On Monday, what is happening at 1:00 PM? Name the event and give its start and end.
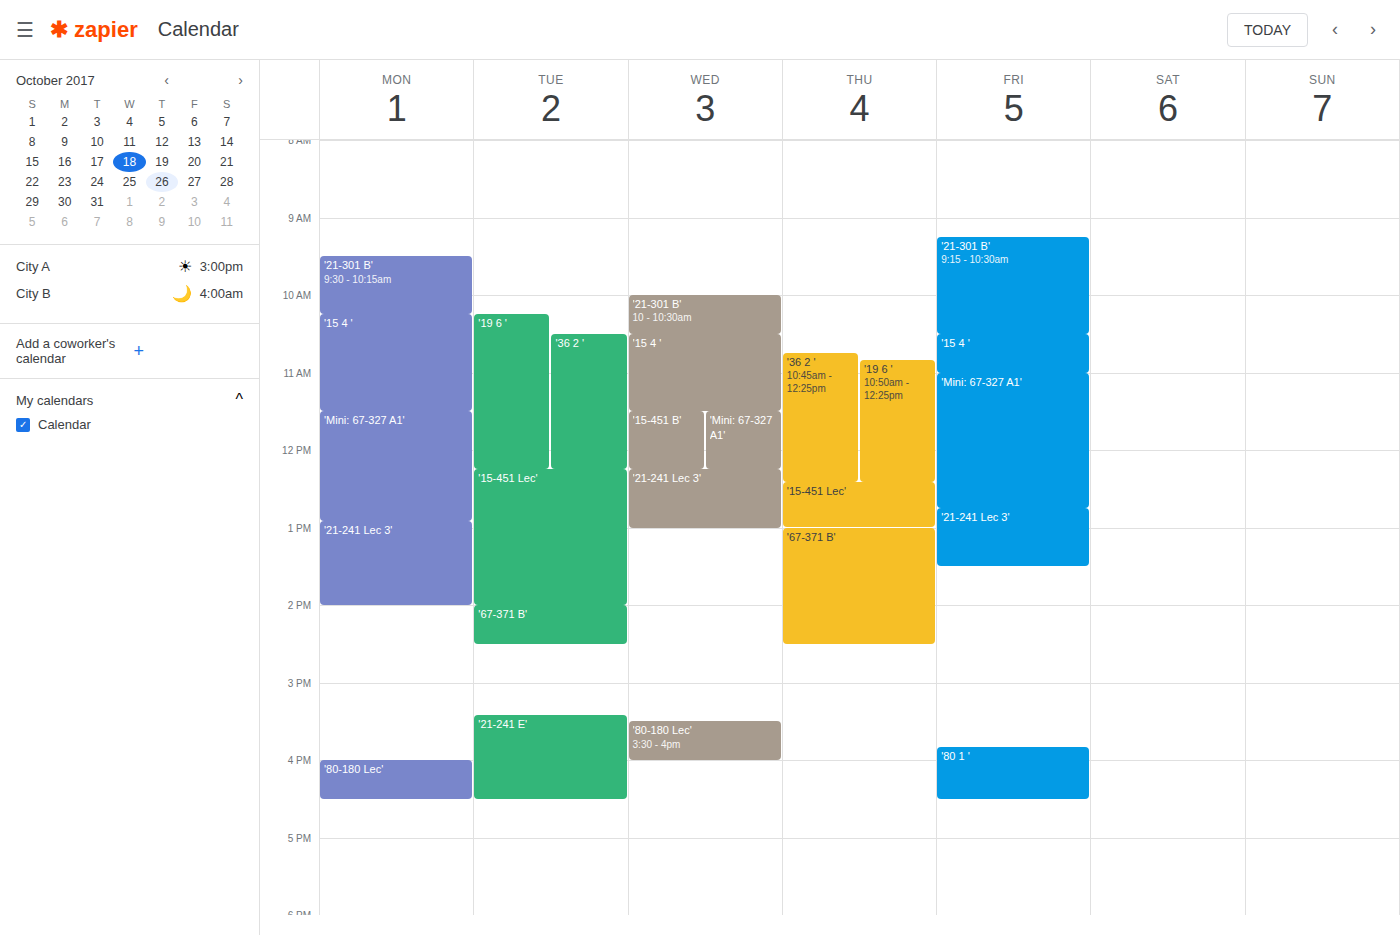
"'21-241 Lec 3'", 12:55 PM to 2:00 PM